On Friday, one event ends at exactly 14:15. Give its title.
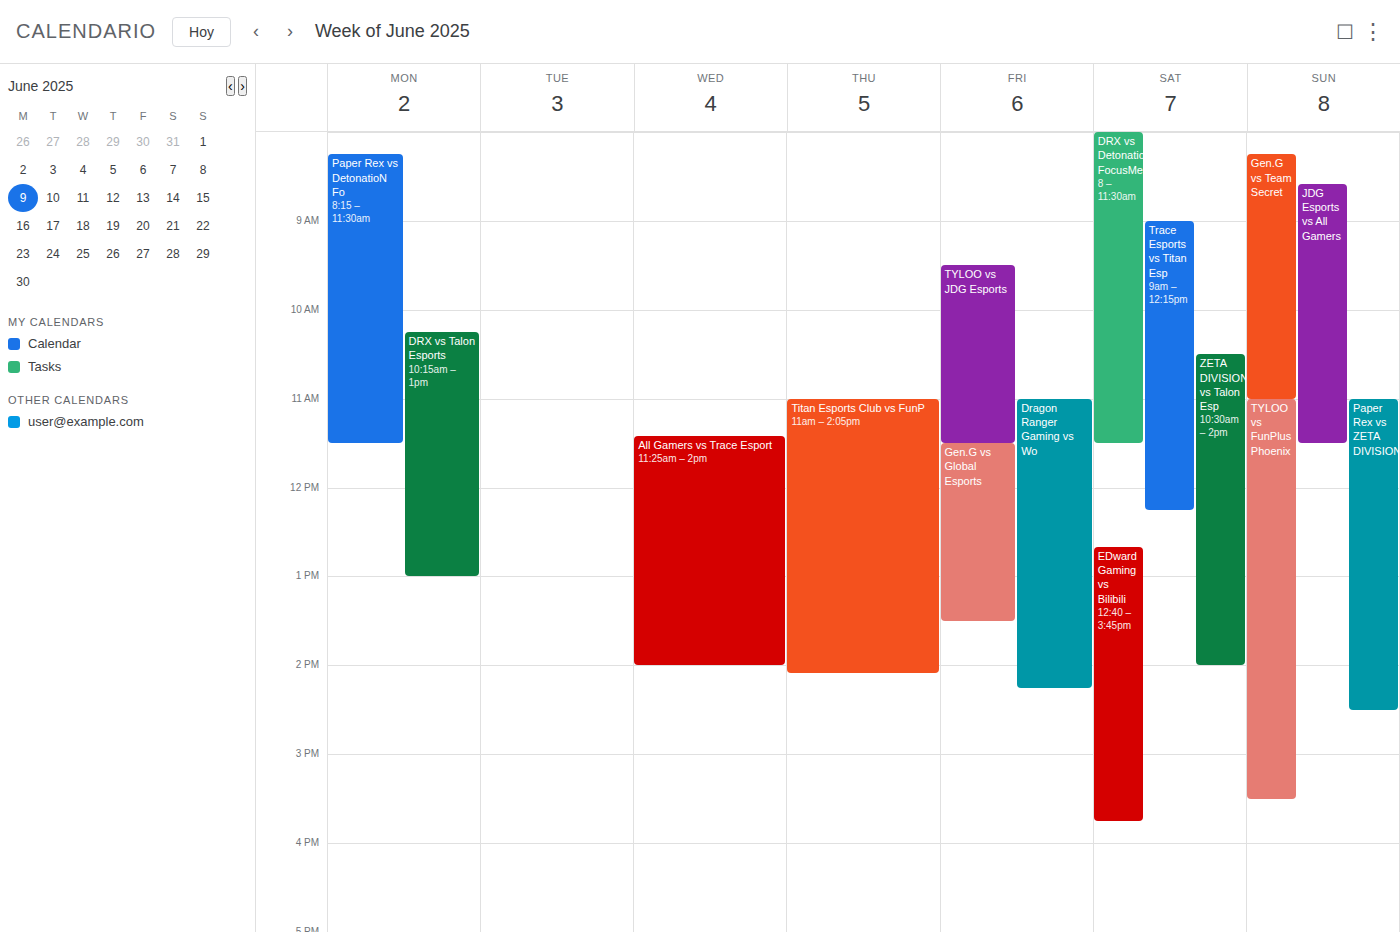
"Dragon Ranger Gaming vs Wo"